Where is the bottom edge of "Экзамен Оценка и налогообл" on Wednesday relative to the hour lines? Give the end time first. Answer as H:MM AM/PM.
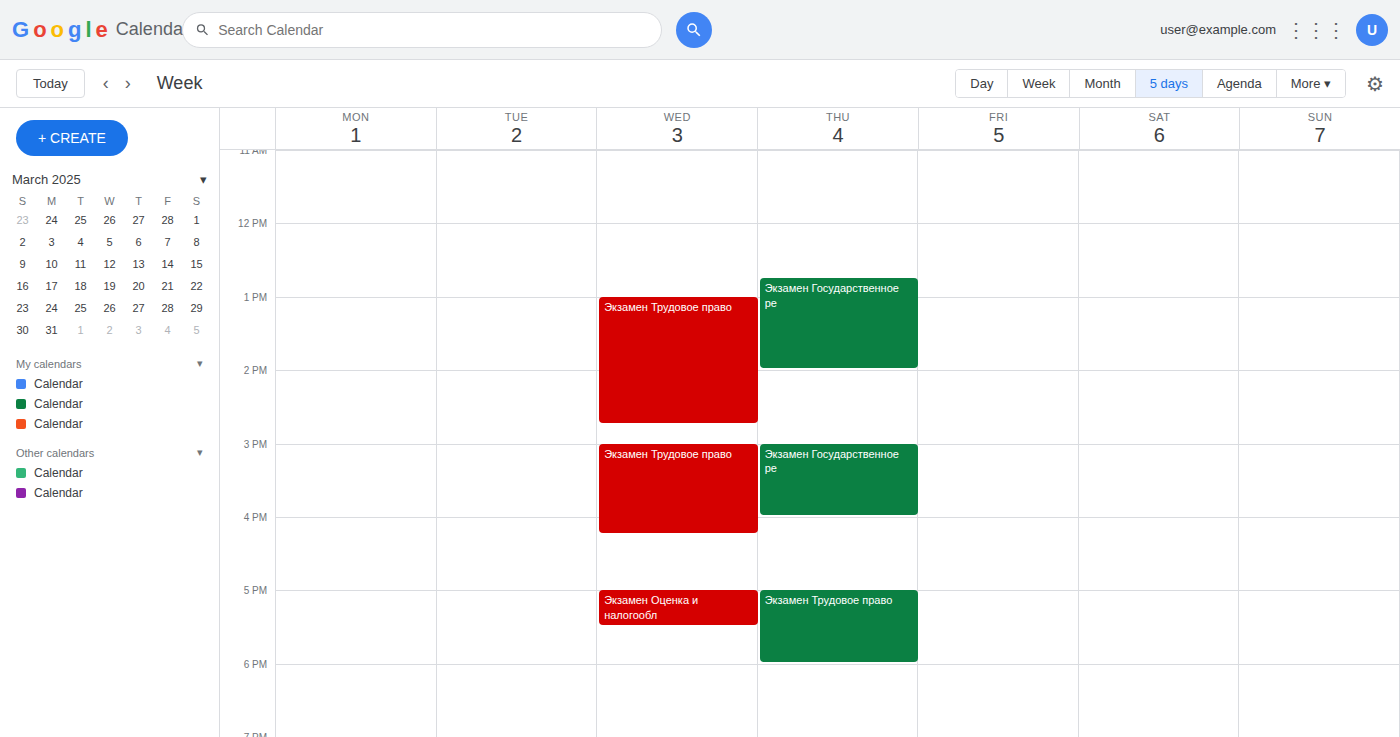
5:30 PM -- halfway between the 5 PM and 6 PM lines.